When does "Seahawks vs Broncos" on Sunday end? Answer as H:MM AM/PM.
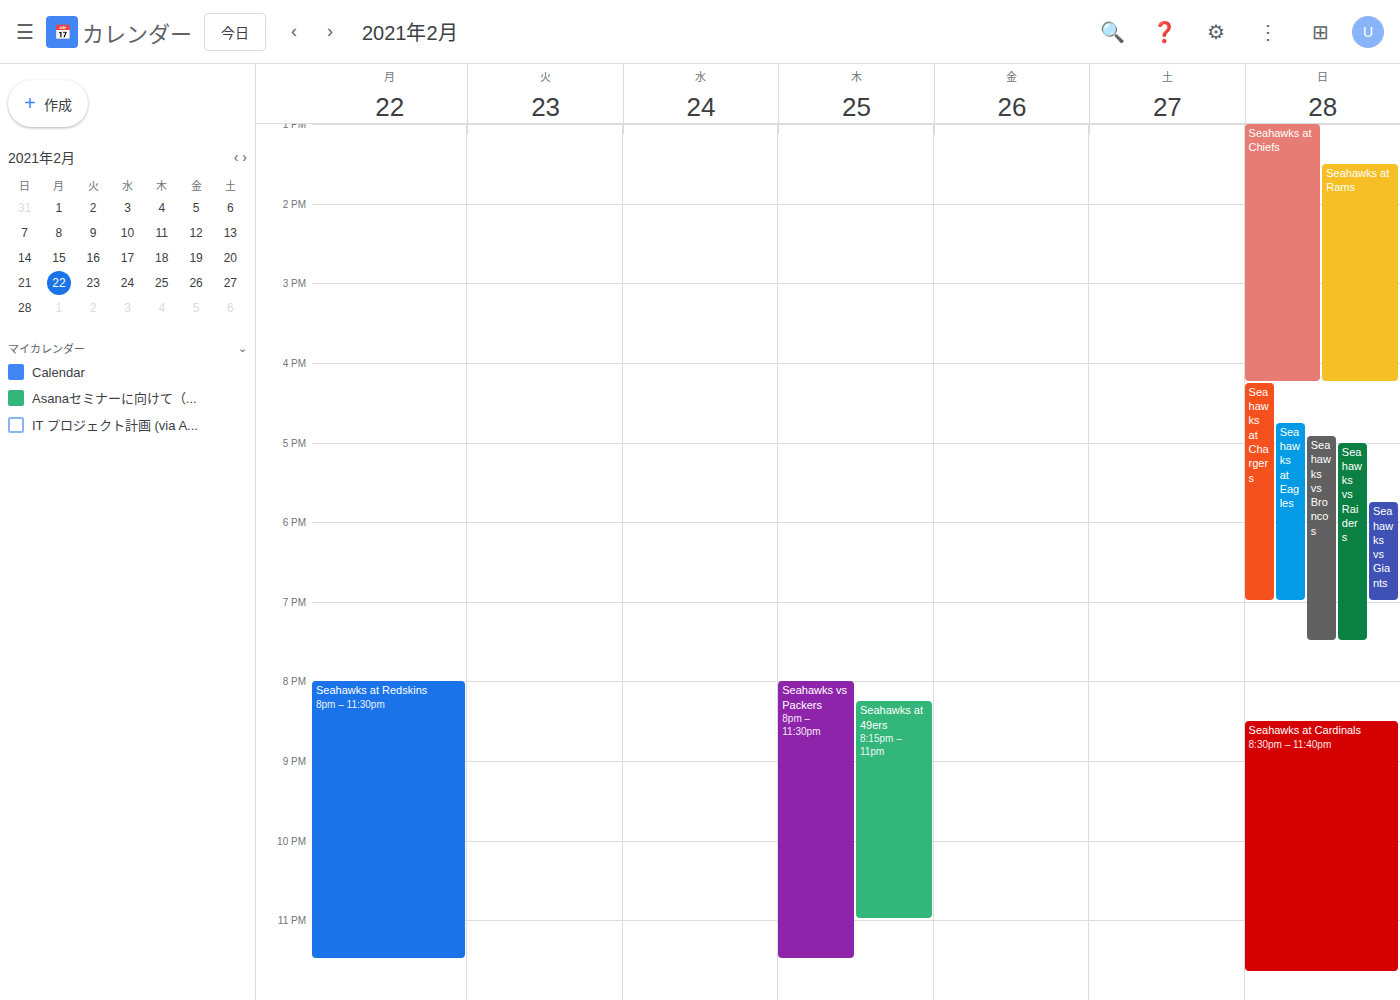
7:30 PM